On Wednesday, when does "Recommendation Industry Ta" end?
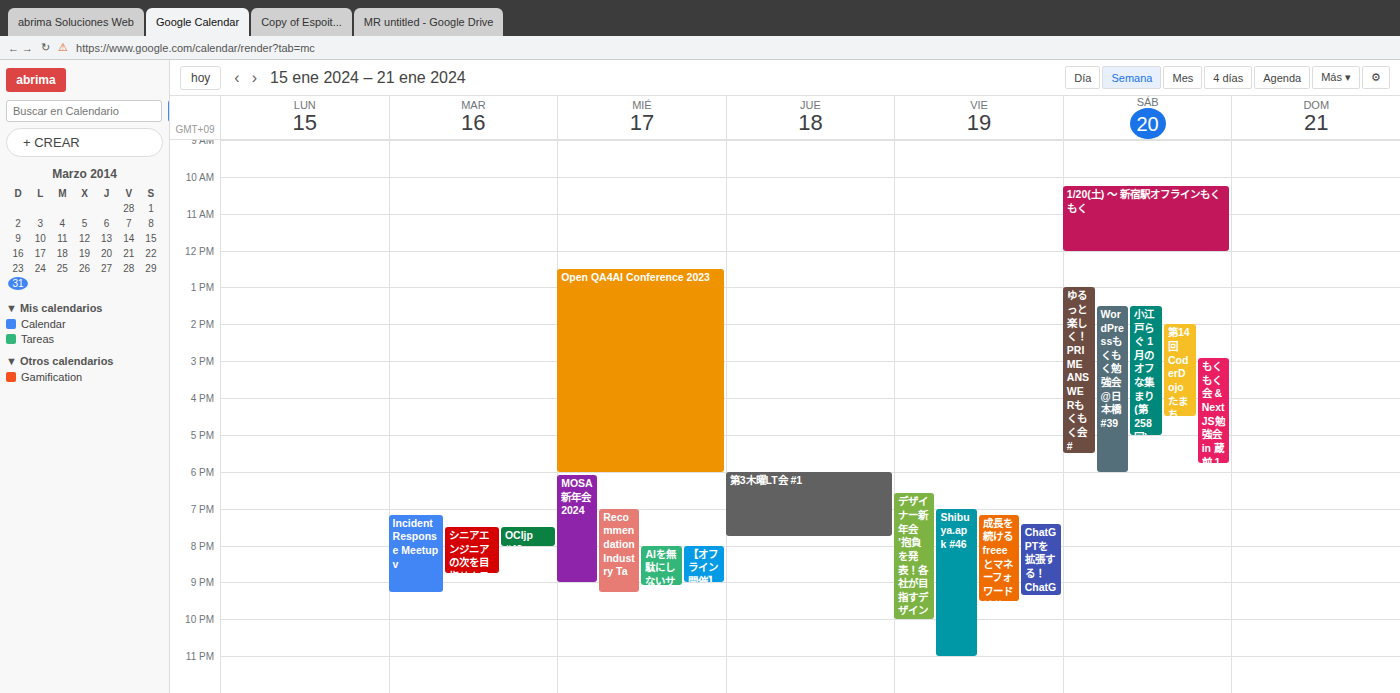
9:15 PM